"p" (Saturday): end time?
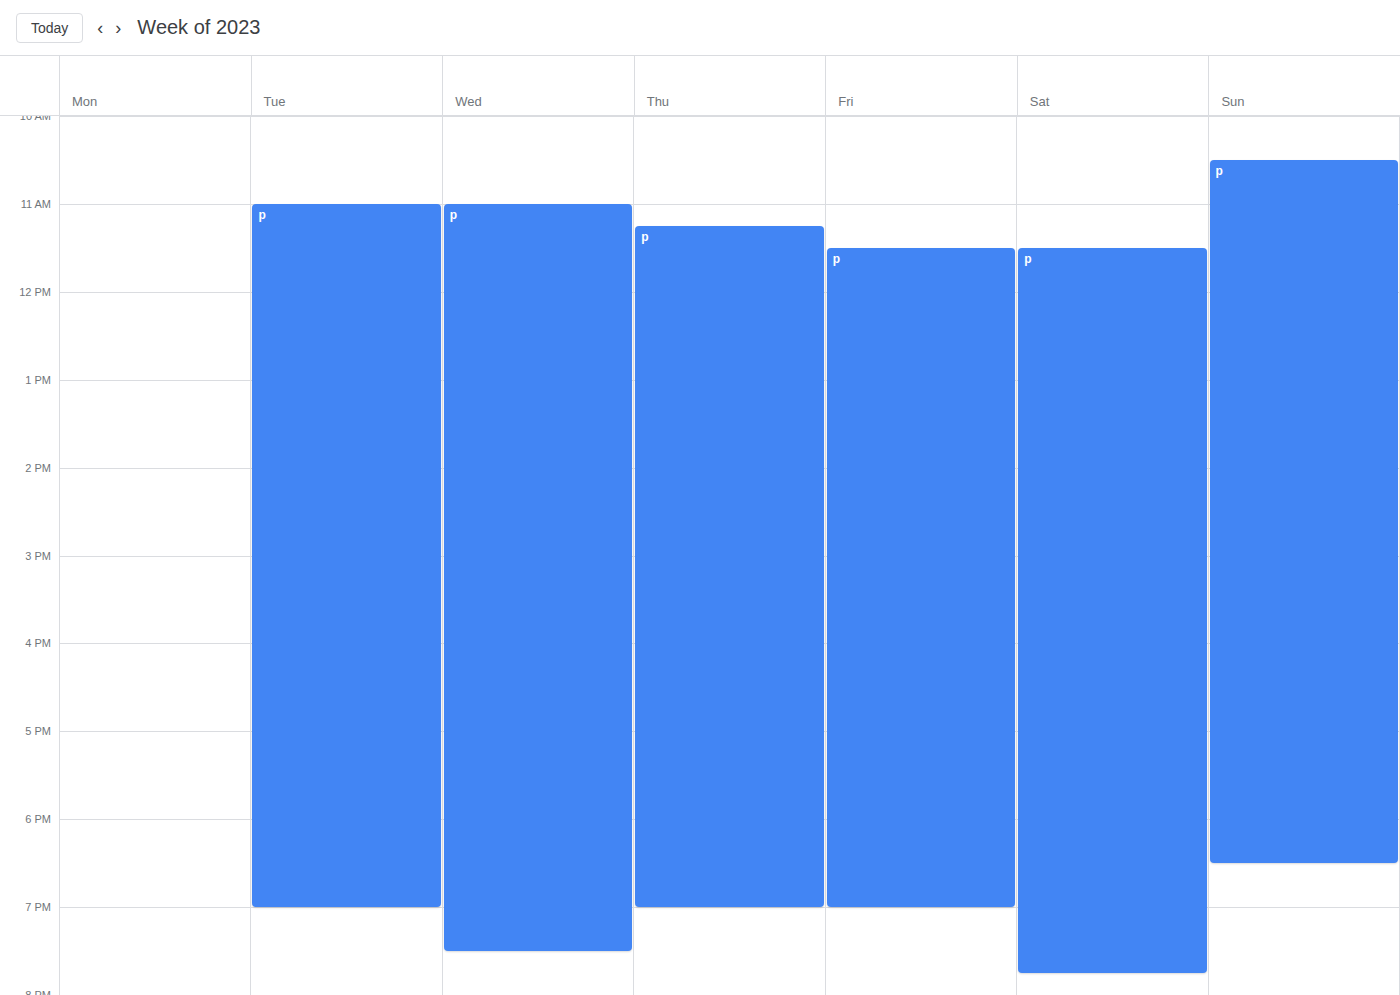
7:45 PM